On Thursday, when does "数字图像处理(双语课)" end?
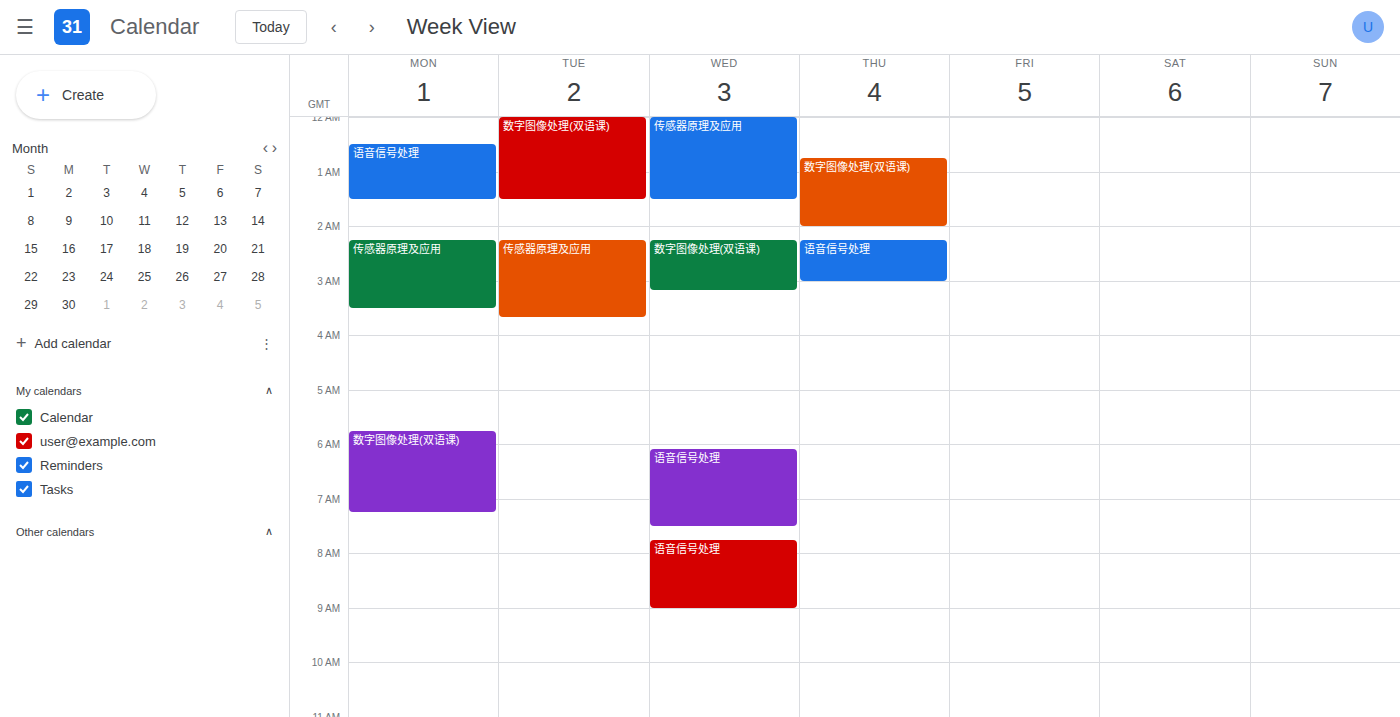
2:00 AM